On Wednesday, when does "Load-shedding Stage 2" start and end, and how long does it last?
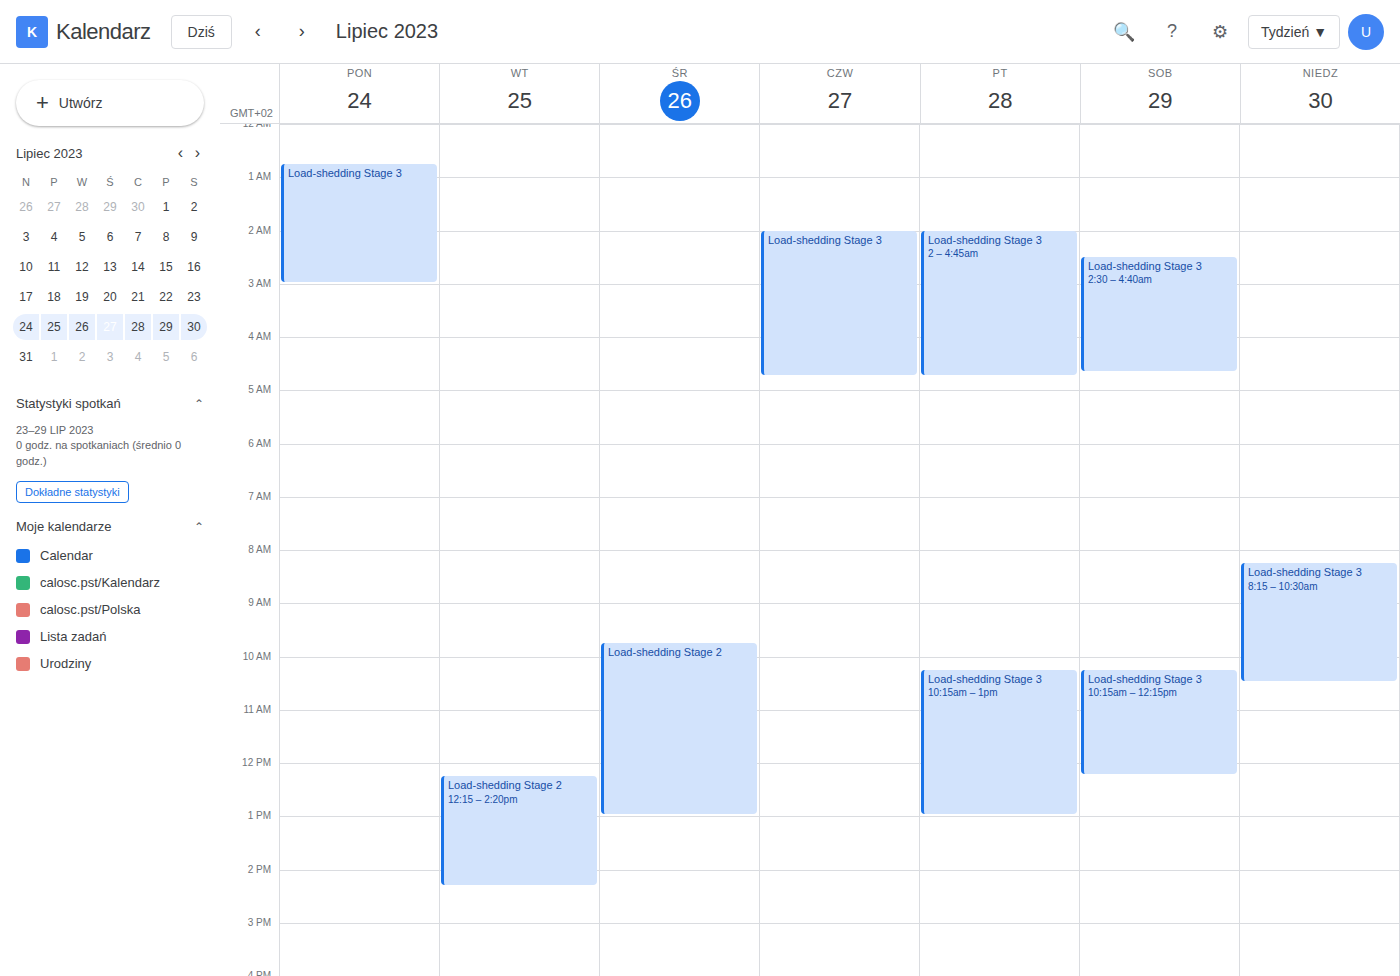
9:45 AM to 1:00 PM, 3 hours 15 minutes